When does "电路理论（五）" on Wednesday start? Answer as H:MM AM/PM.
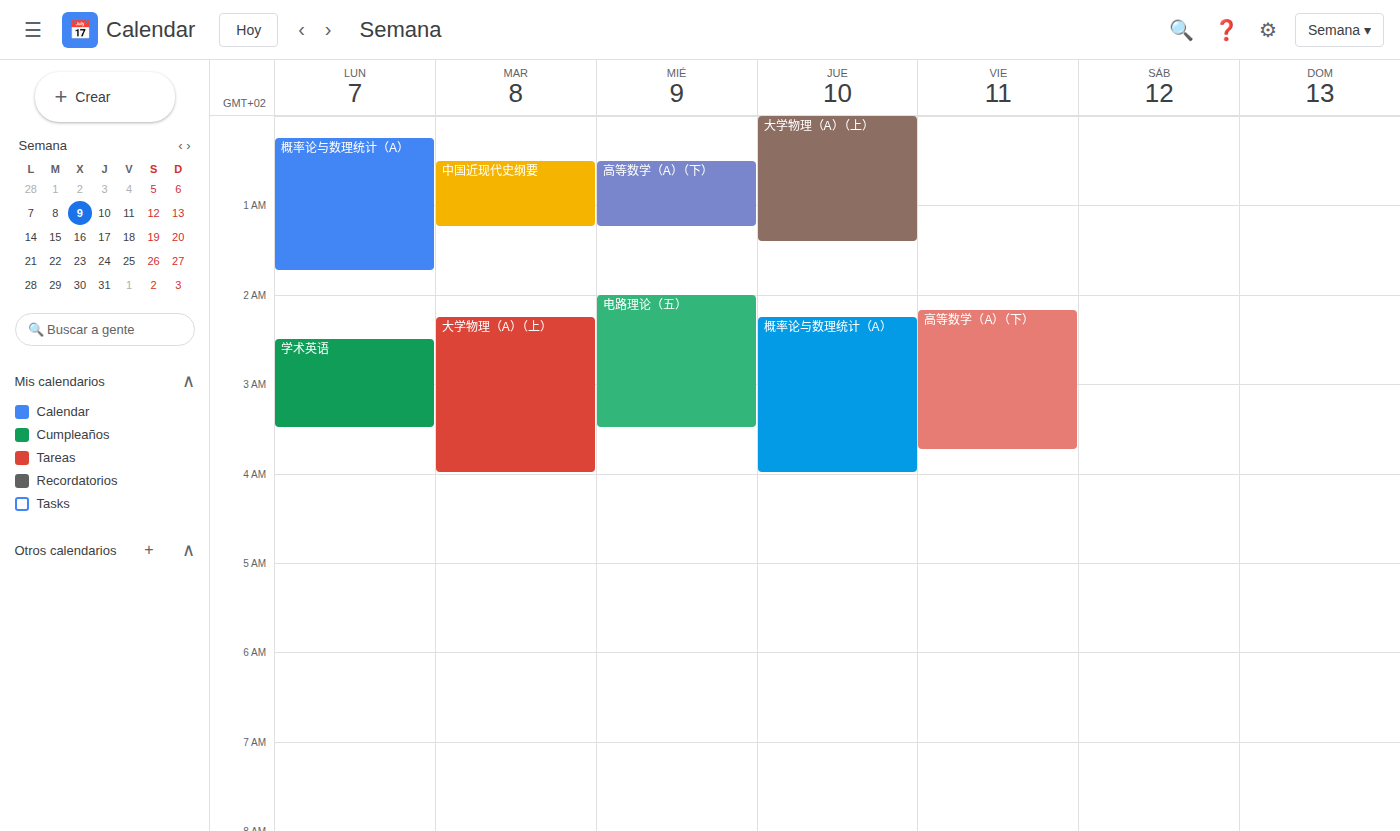
2:00 AM